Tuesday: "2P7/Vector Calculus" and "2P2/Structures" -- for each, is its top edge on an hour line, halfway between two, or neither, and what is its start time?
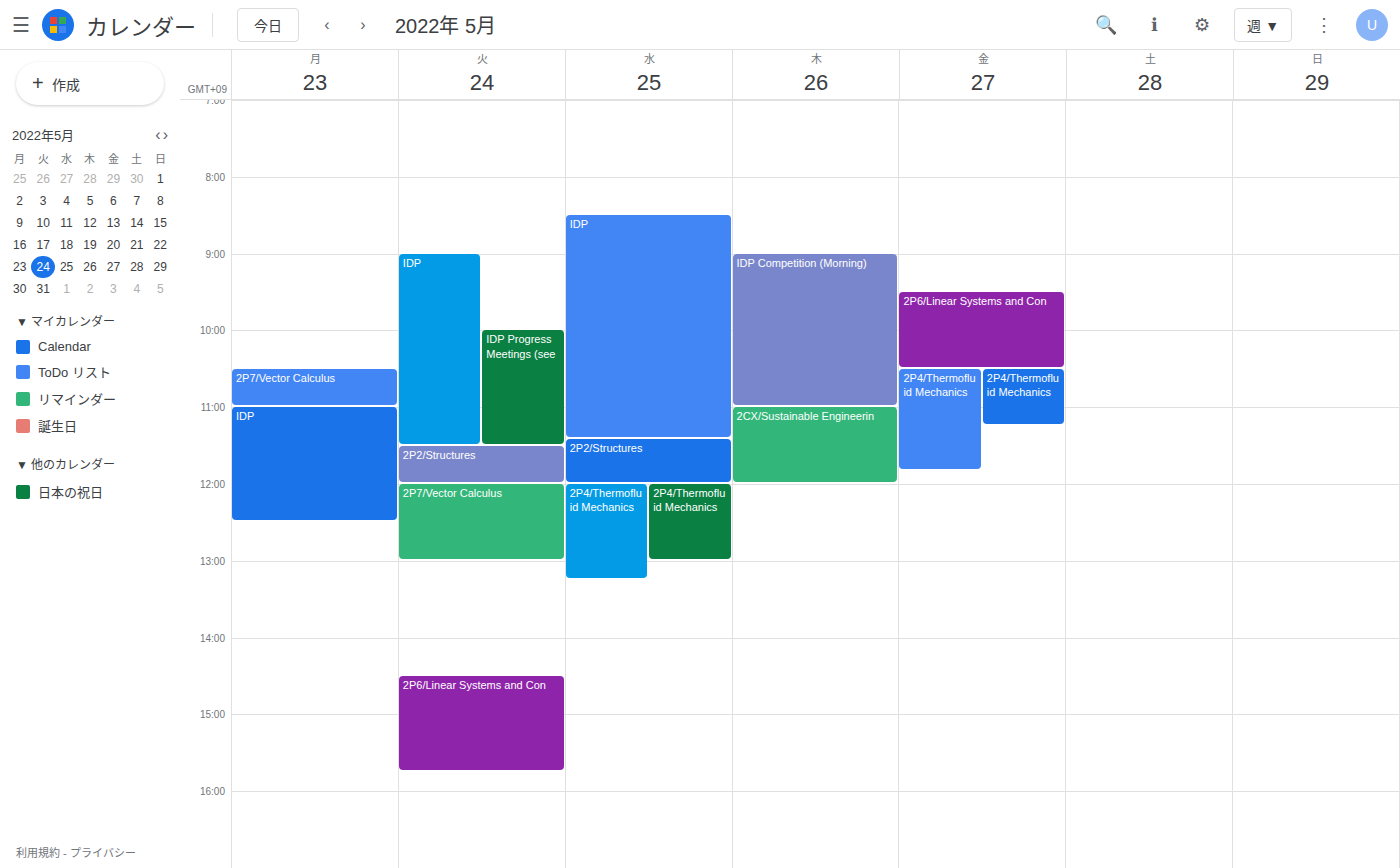
"2P7/Vector Calculus": 12:00 PM, exactly on the 12 PM line. "2P2/Structures": 11:30 AM, halfway between the 11 AM and 12 PM lines.